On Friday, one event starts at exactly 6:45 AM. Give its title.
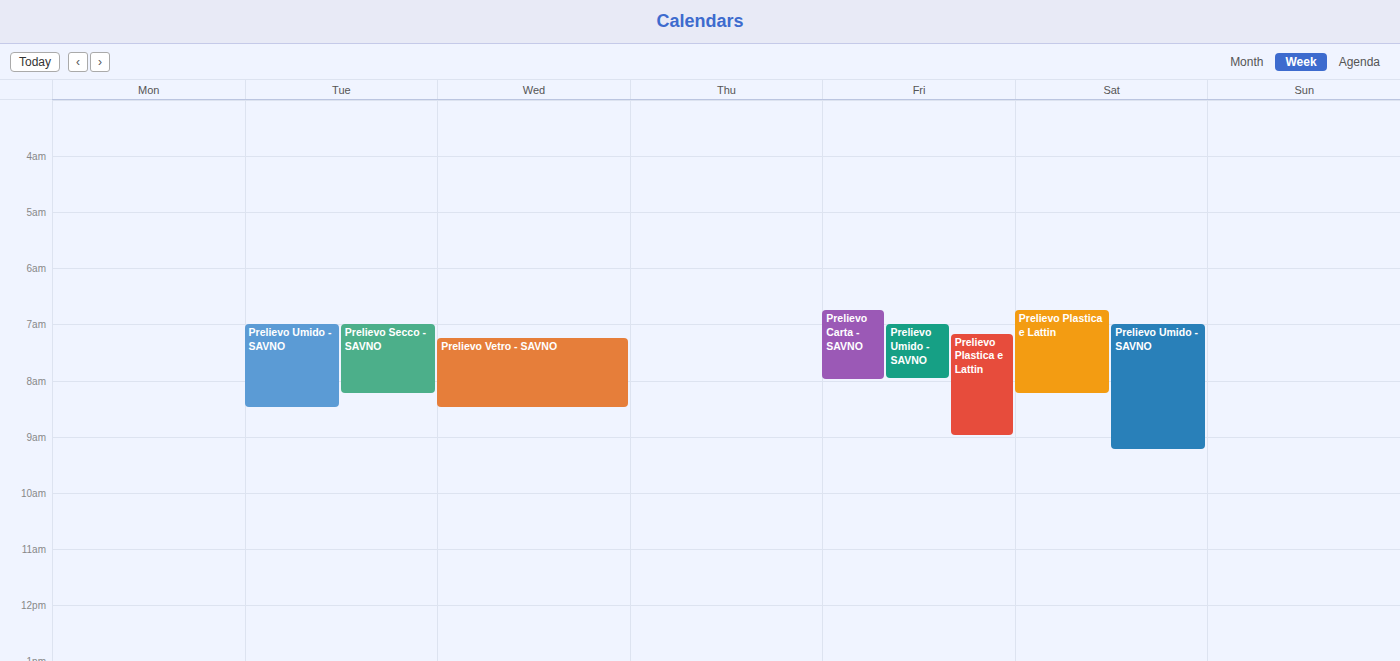
"Prelievo Carta - SAVNO"